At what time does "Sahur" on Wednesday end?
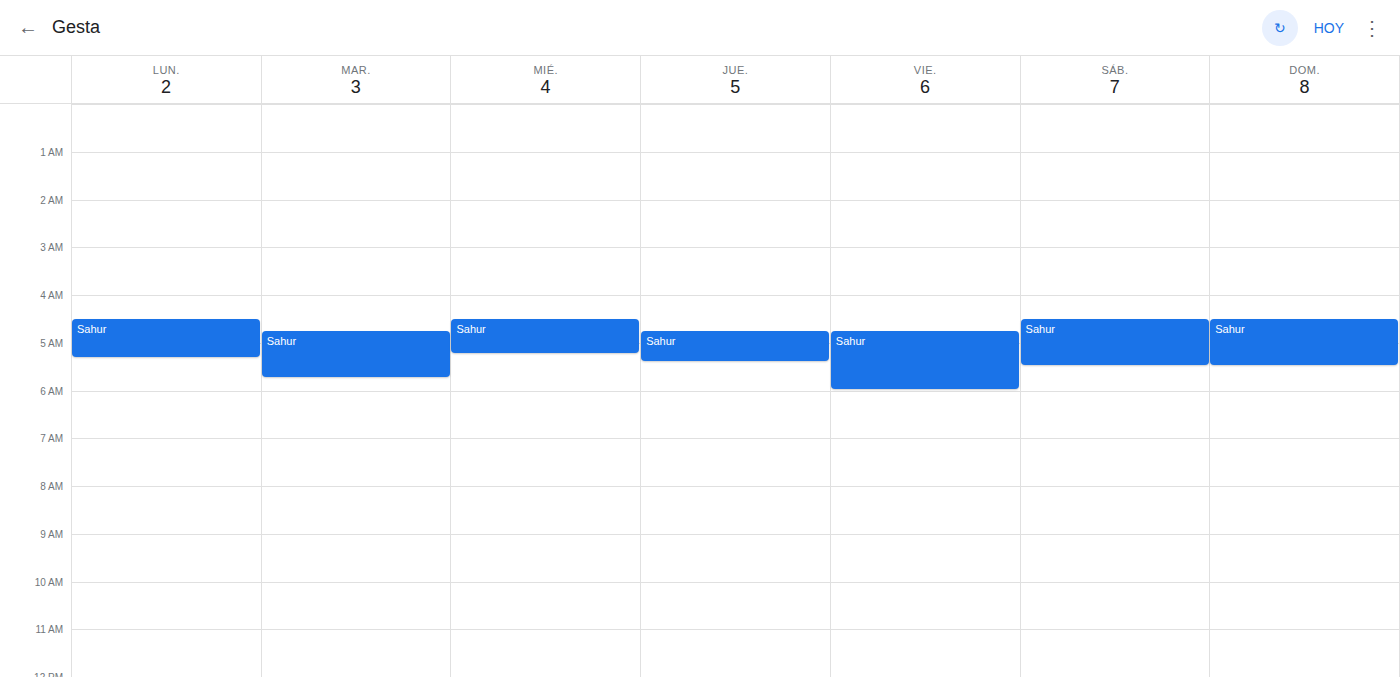
5:15 AM